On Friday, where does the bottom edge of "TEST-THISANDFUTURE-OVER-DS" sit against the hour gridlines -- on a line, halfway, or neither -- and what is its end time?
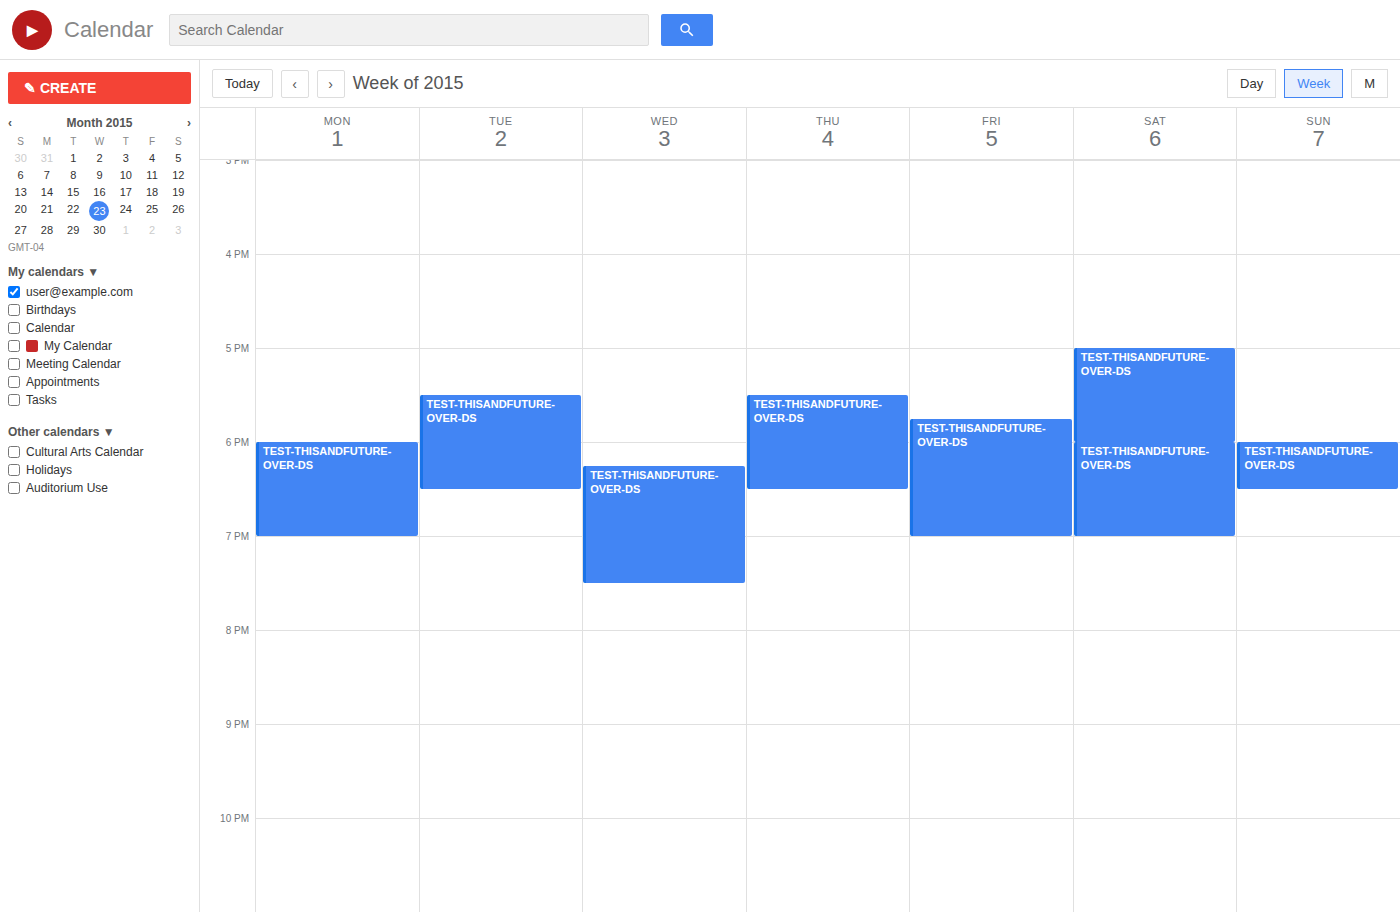
7:00 PM -- exactly on the 7 PM line.